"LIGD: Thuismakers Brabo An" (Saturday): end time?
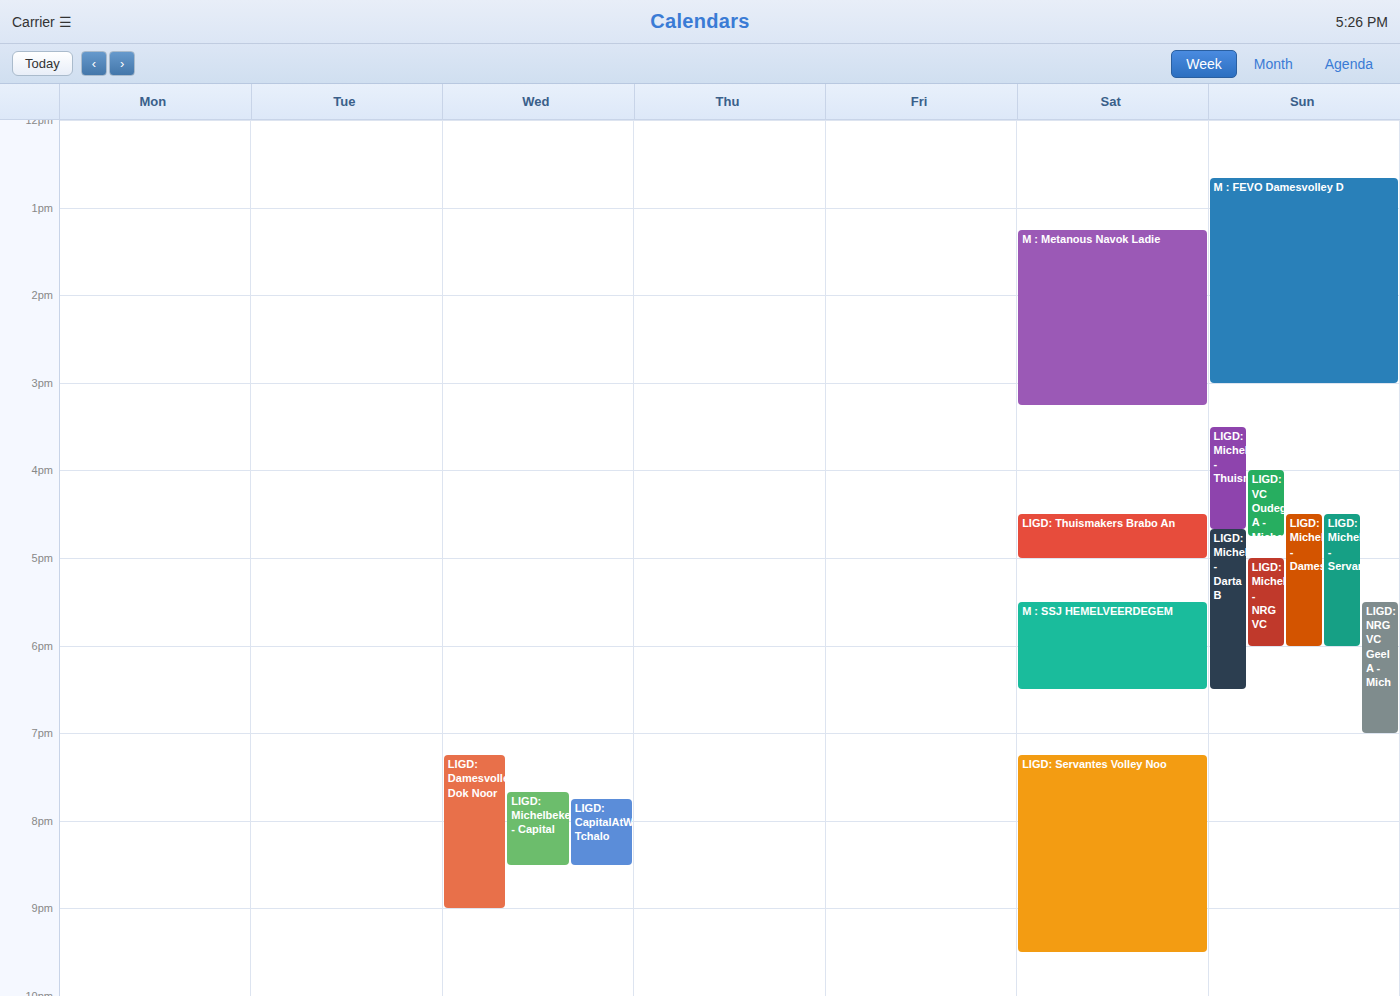
5:00 PM